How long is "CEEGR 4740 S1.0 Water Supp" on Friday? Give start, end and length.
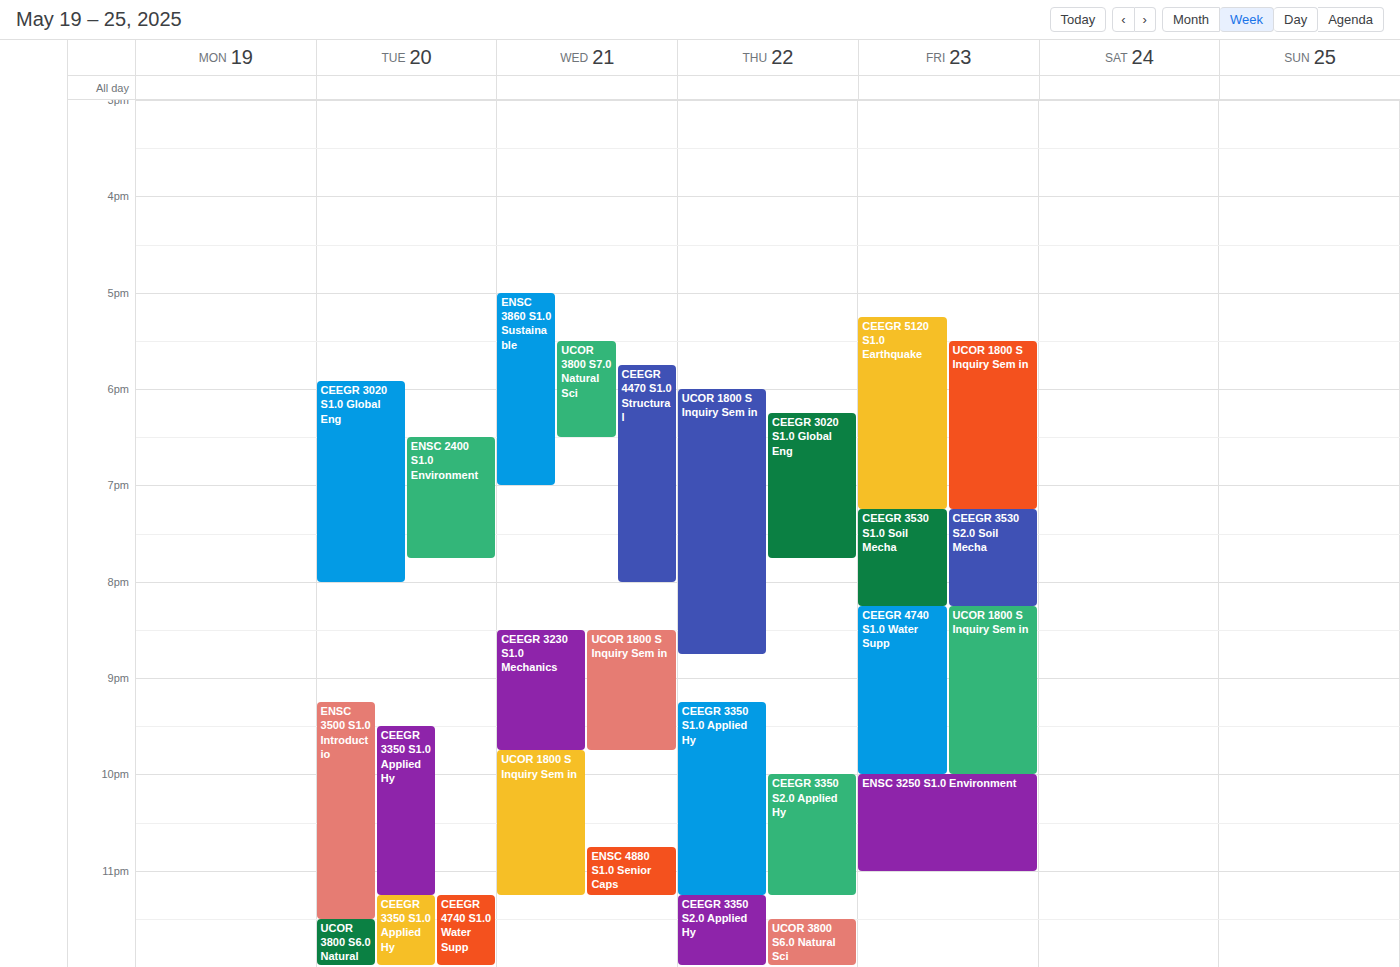
8:15 PM to 10:00 PM, 1 hour 45 minutes